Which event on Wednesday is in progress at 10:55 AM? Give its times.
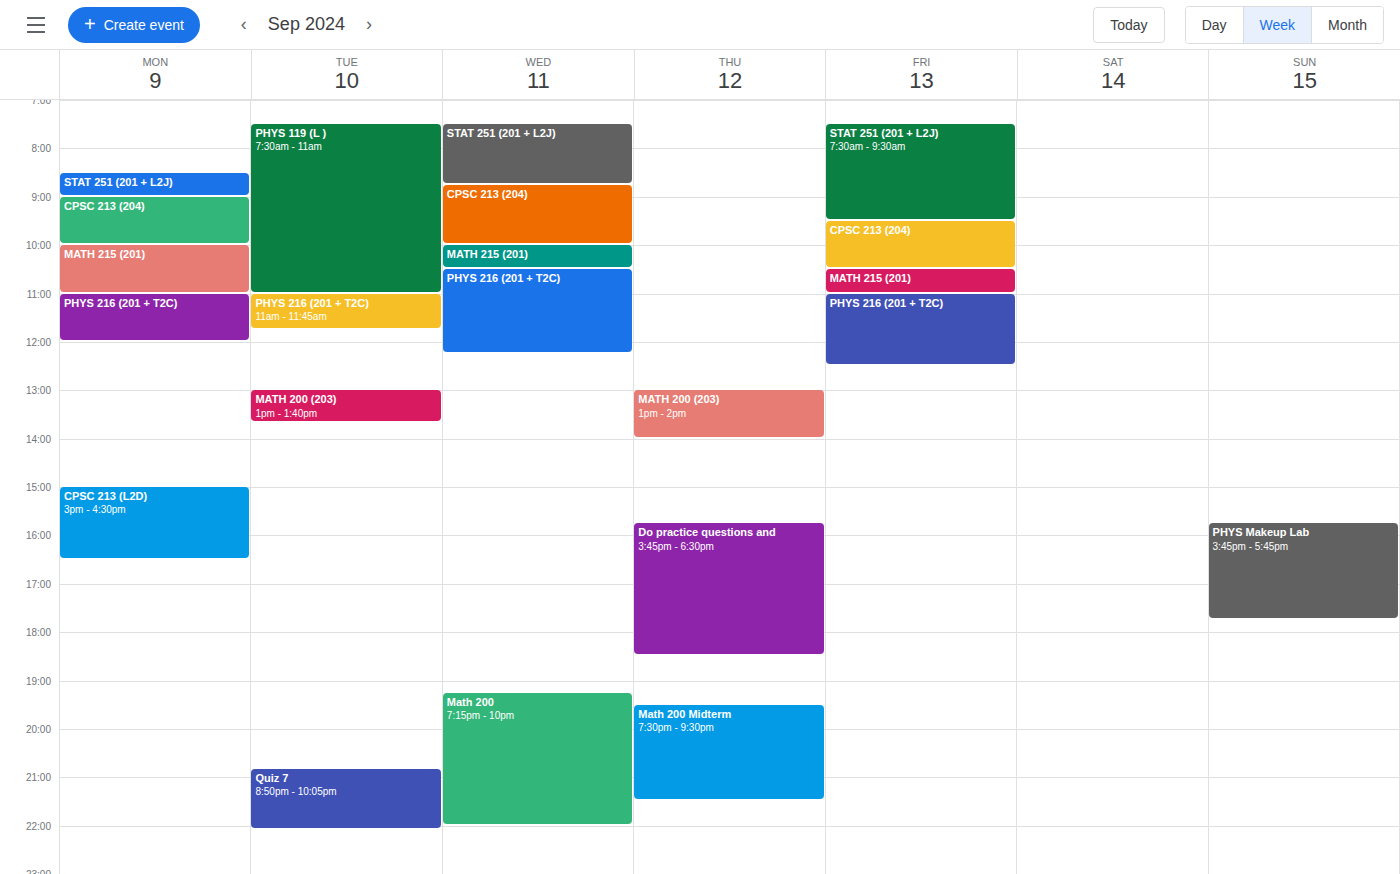
"PHYS 216 (201 + T2C)", 10:30 AM to 12:15 PM